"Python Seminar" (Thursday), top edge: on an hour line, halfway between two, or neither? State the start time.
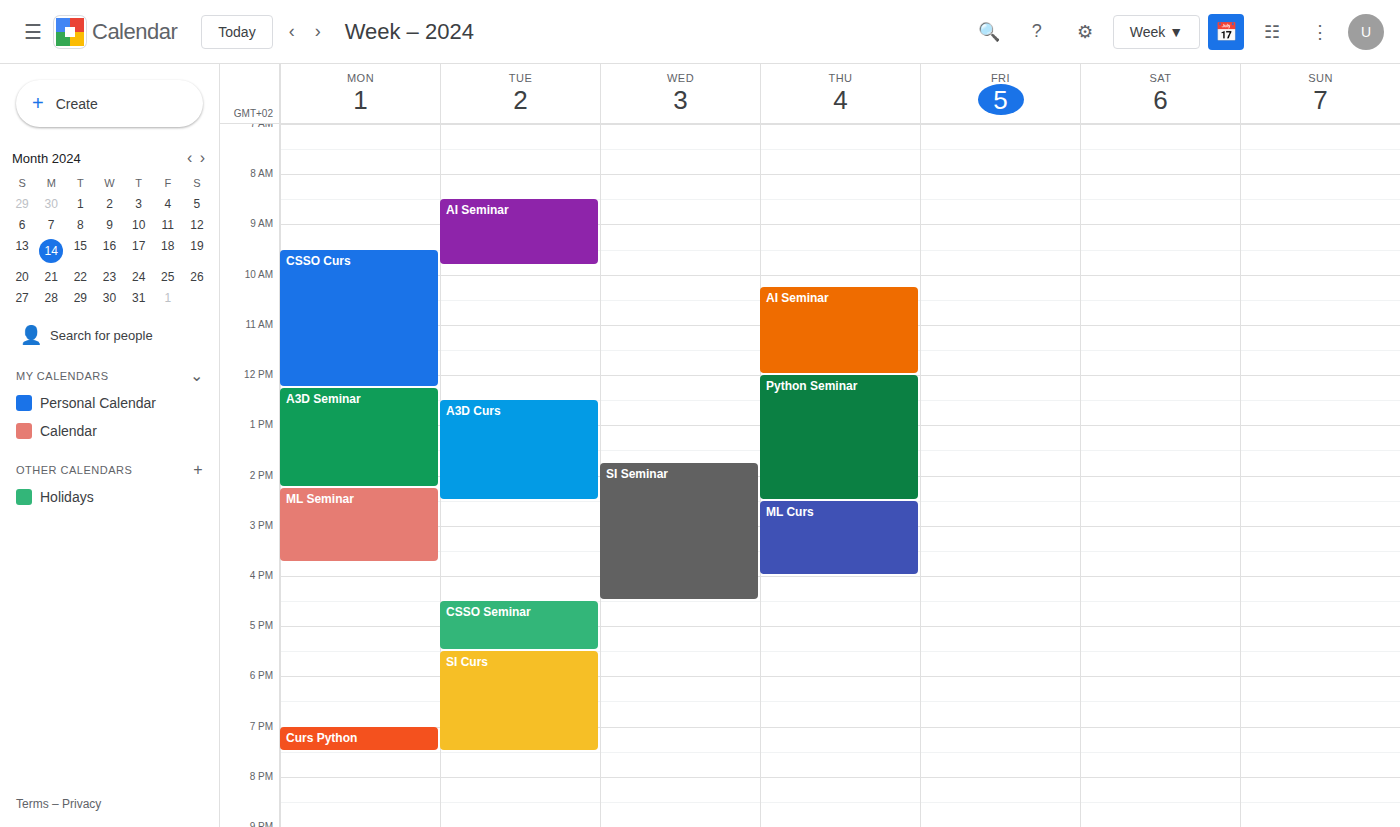
12:00 PM -- exactly on the 12 PM line.